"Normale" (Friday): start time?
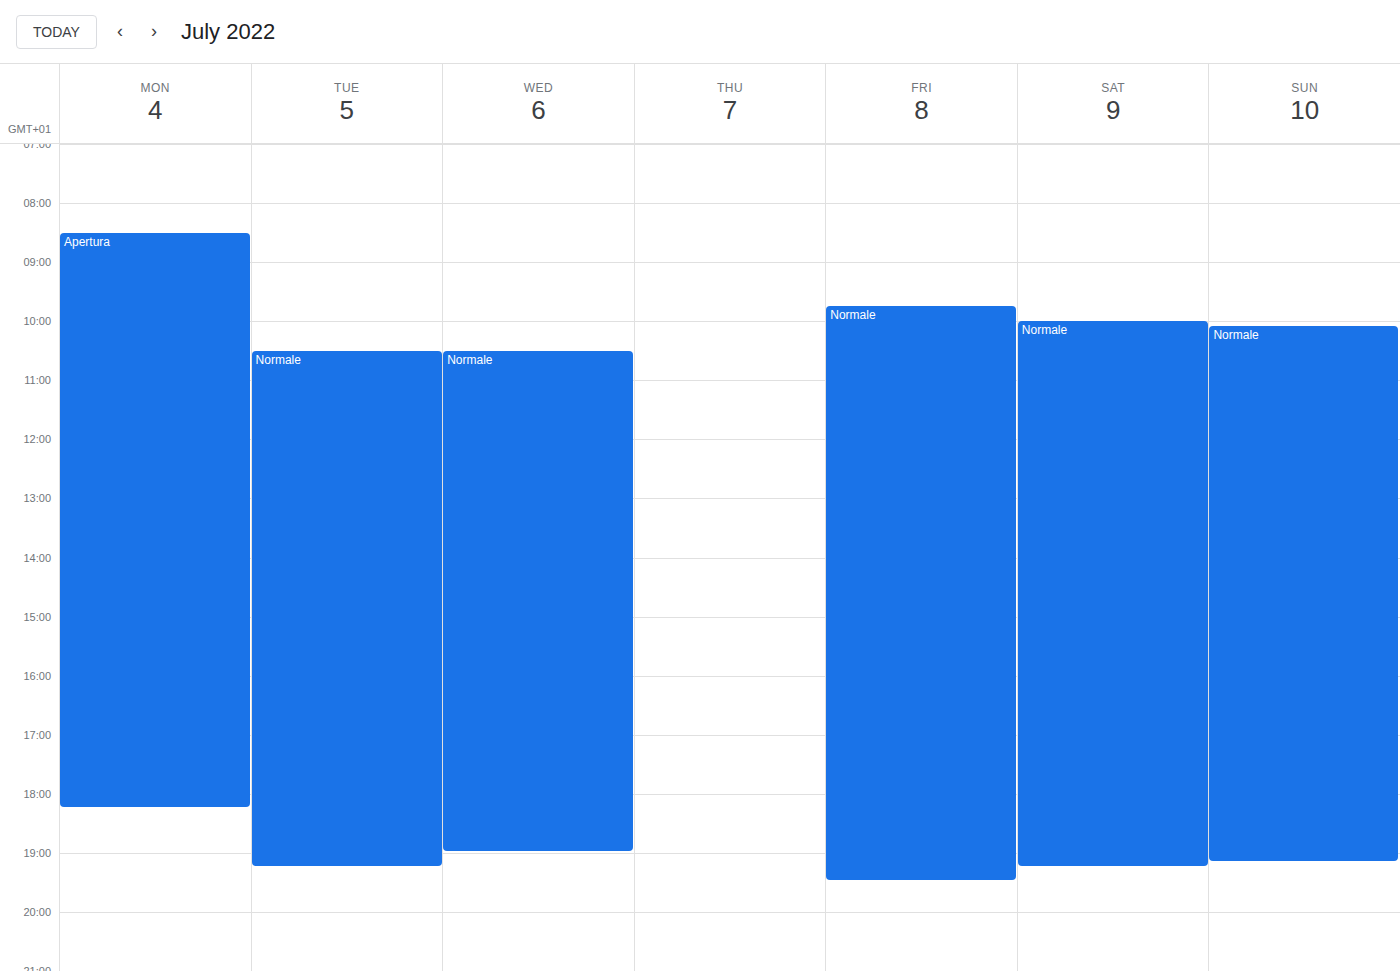
9:45 AM